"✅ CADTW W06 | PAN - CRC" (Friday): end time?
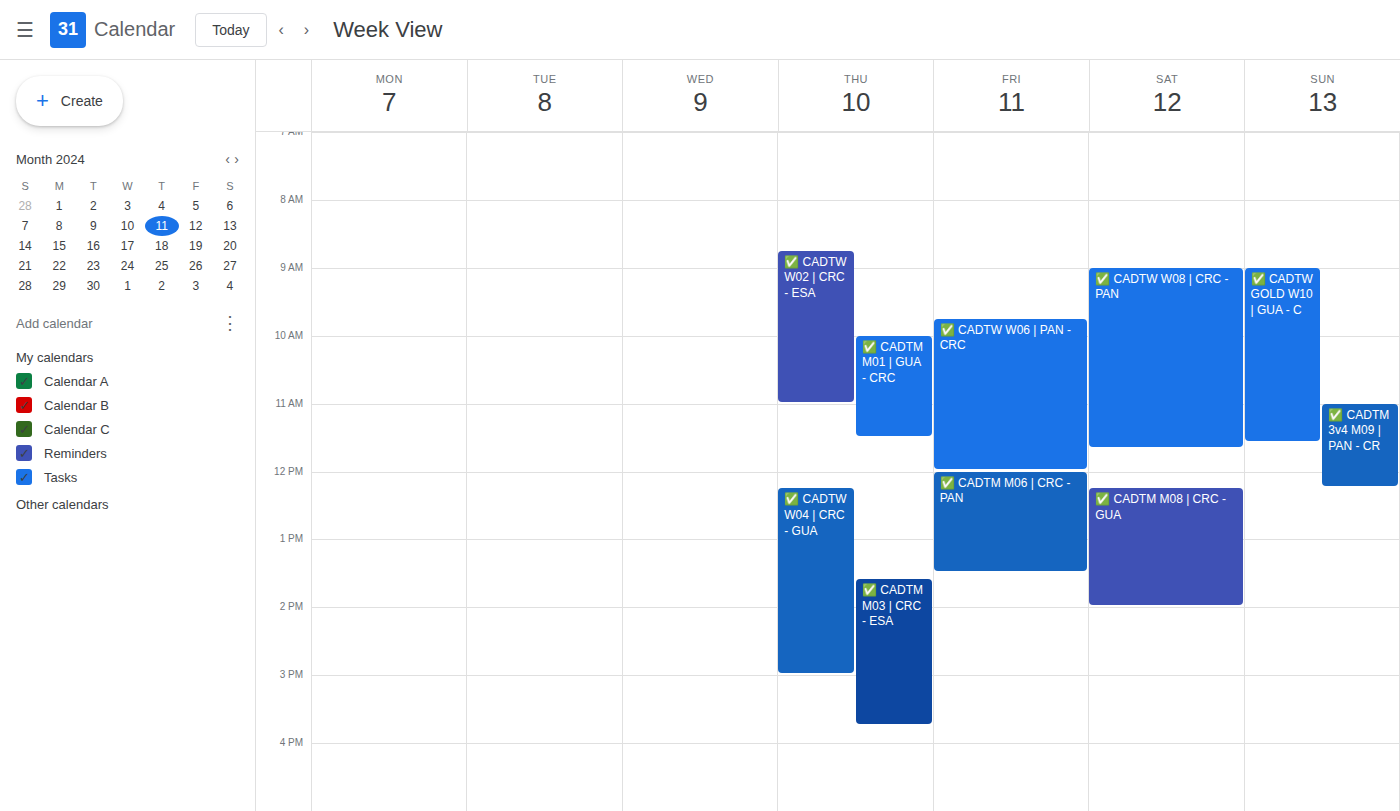
12:00 PM